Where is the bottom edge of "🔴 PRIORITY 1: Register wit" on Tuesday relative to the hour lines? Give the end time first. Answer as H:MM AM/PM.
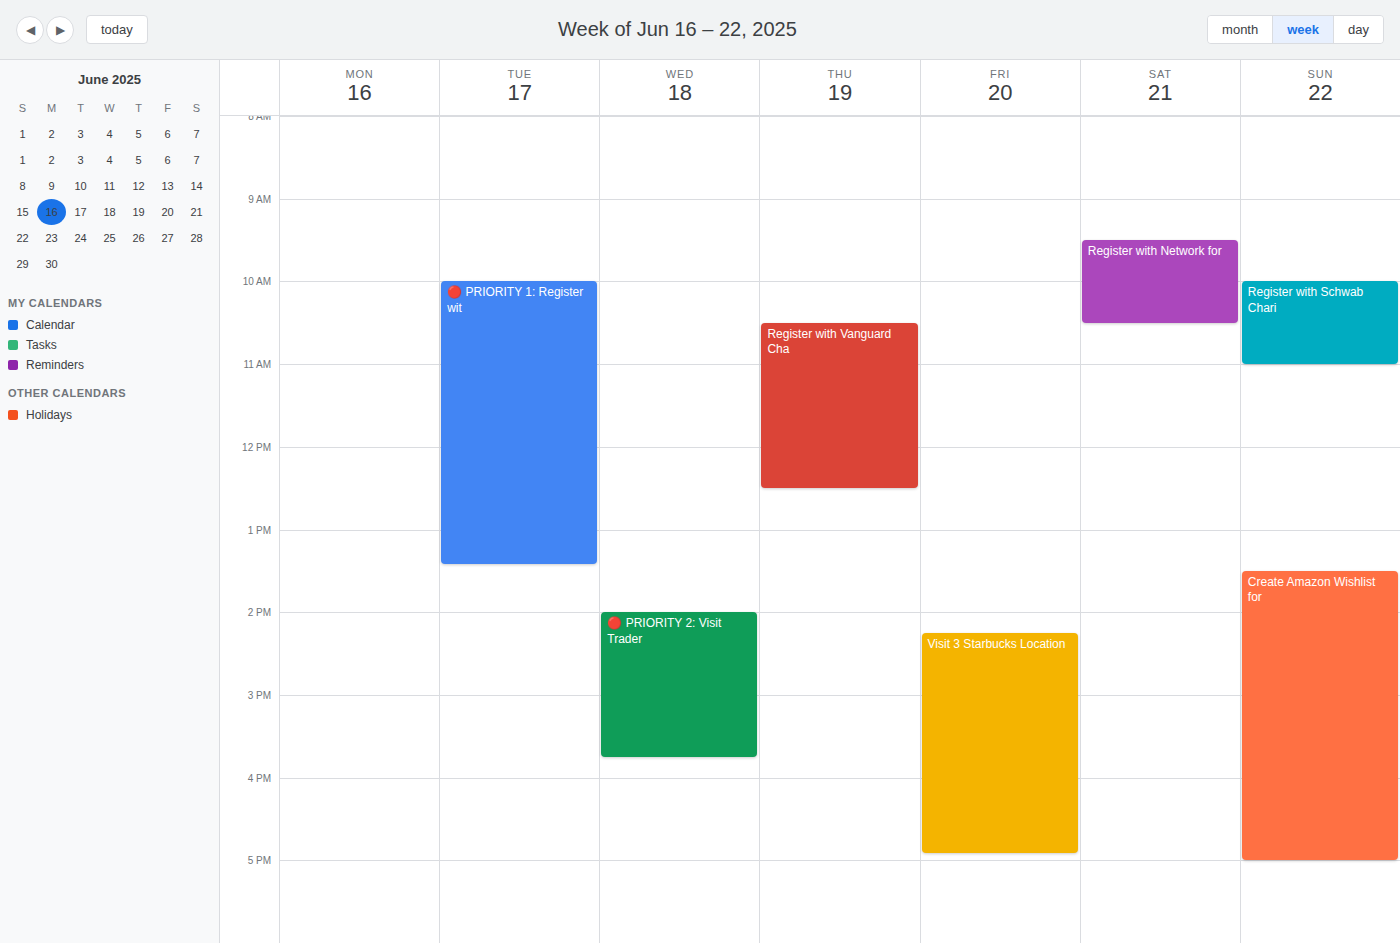
1:25 PM -- neither: 25 minutes below the 1 PM line and 35 minutes above the 2 PM line.